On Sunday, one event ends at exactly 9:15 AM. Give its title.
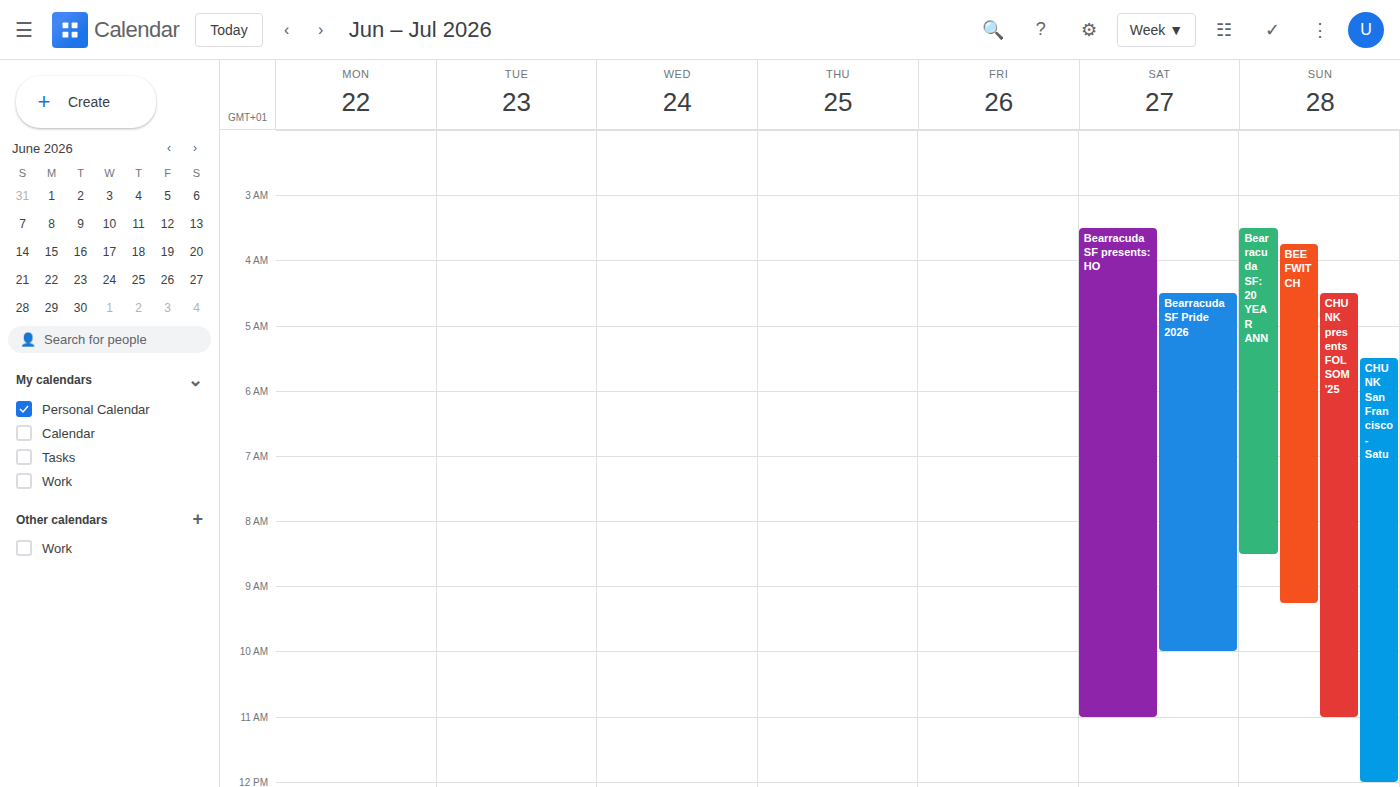
"BEEFWITCH"